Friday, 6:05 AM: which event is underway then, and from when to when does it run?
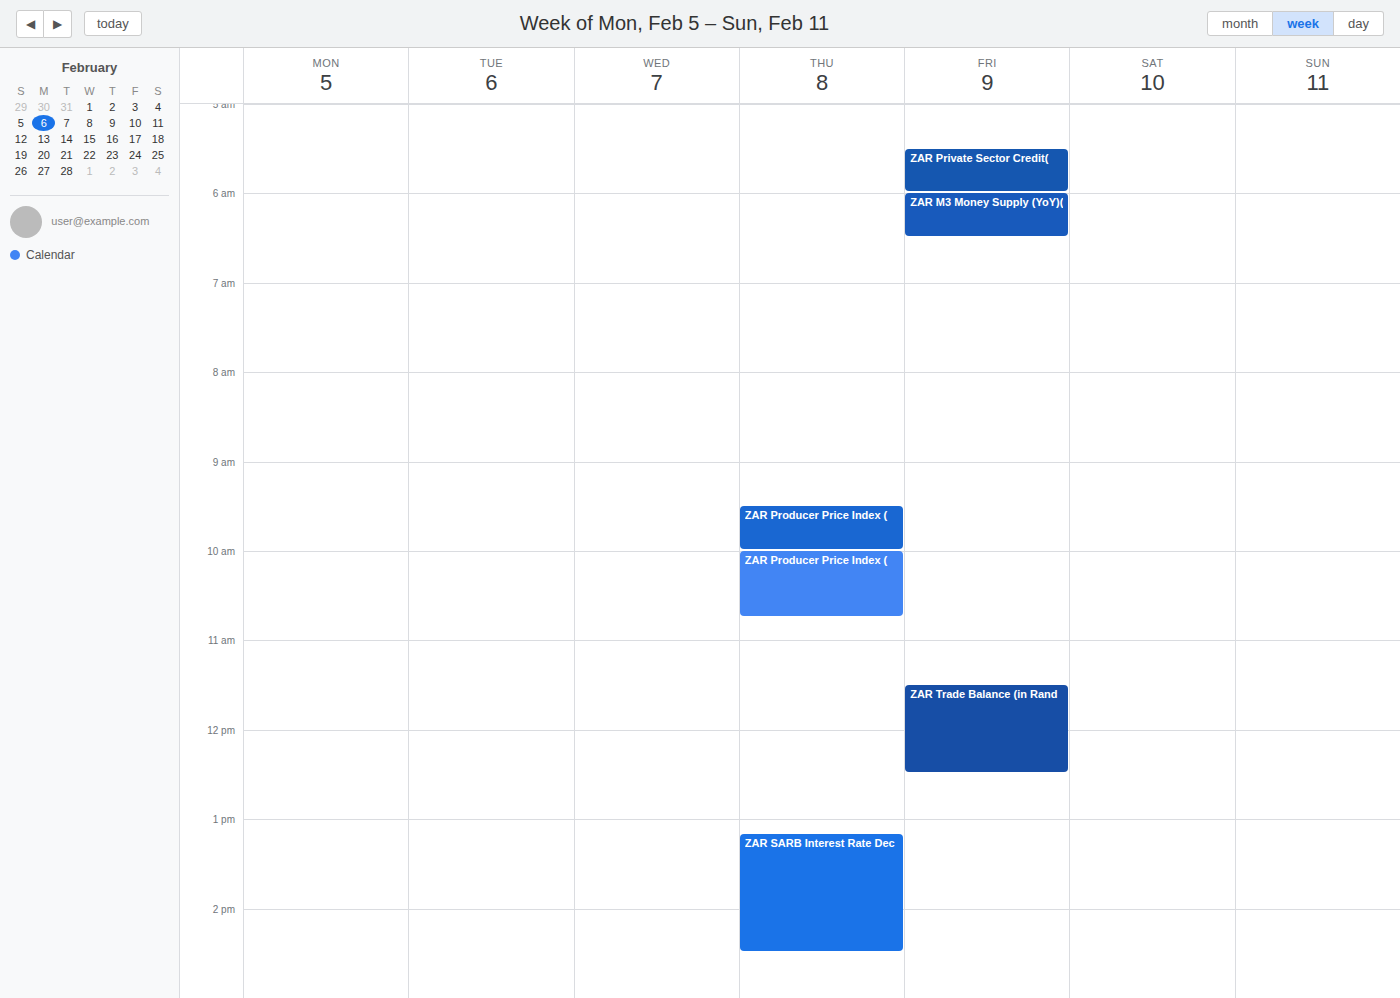
"ZAR M3 Money Supply (YoY)(", 6:00 AM to 6:30 AM